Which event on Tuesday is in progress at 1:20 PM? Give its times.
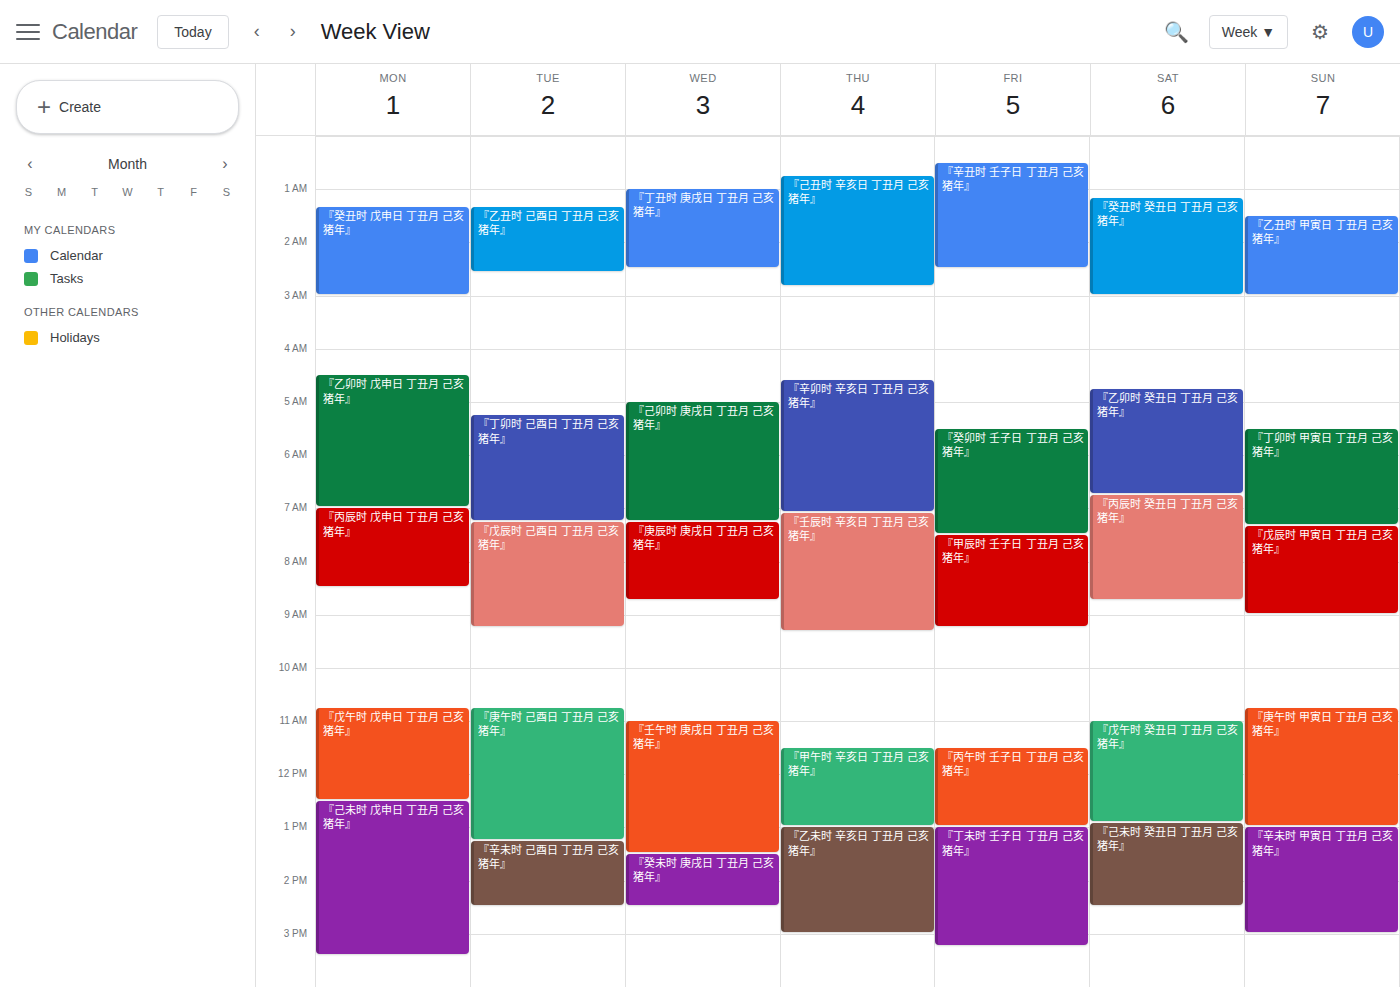
"『辛未时 己酉日 丁丑月 己亥猪年』", 1:15 PM to 2:30 PM